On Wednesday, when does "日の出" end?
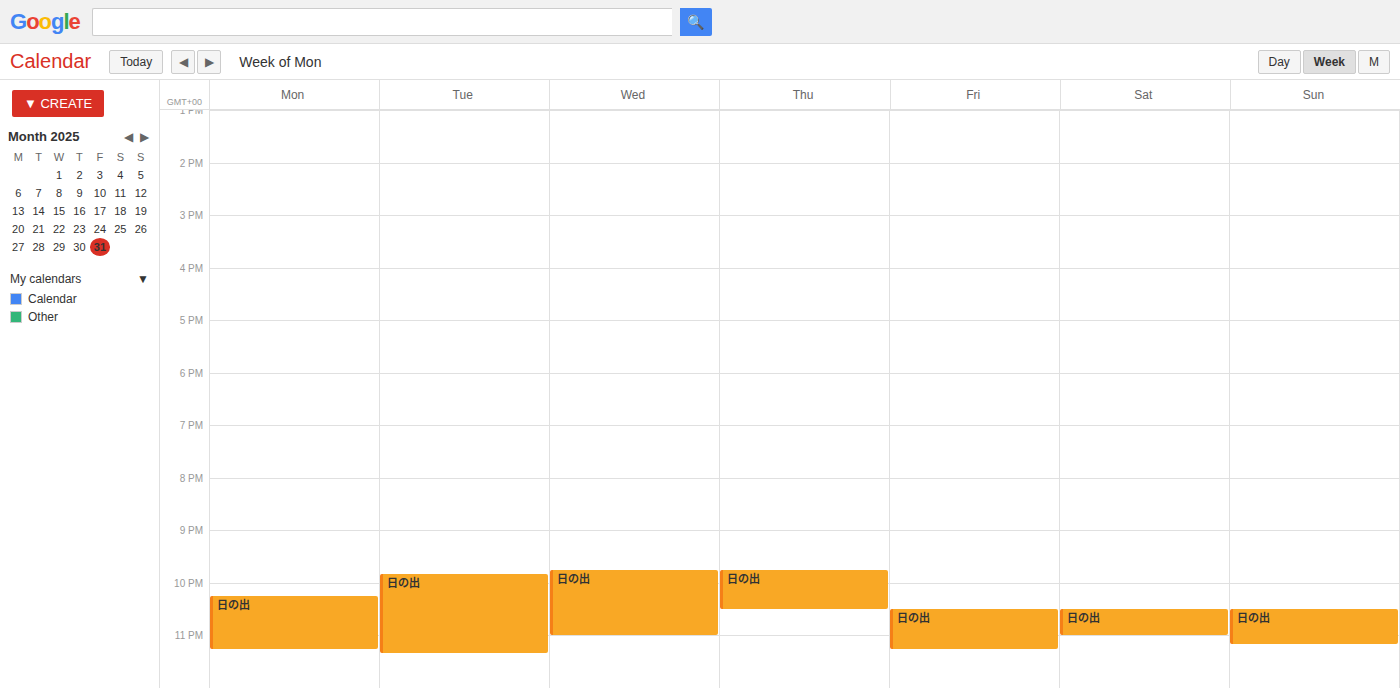
23:00